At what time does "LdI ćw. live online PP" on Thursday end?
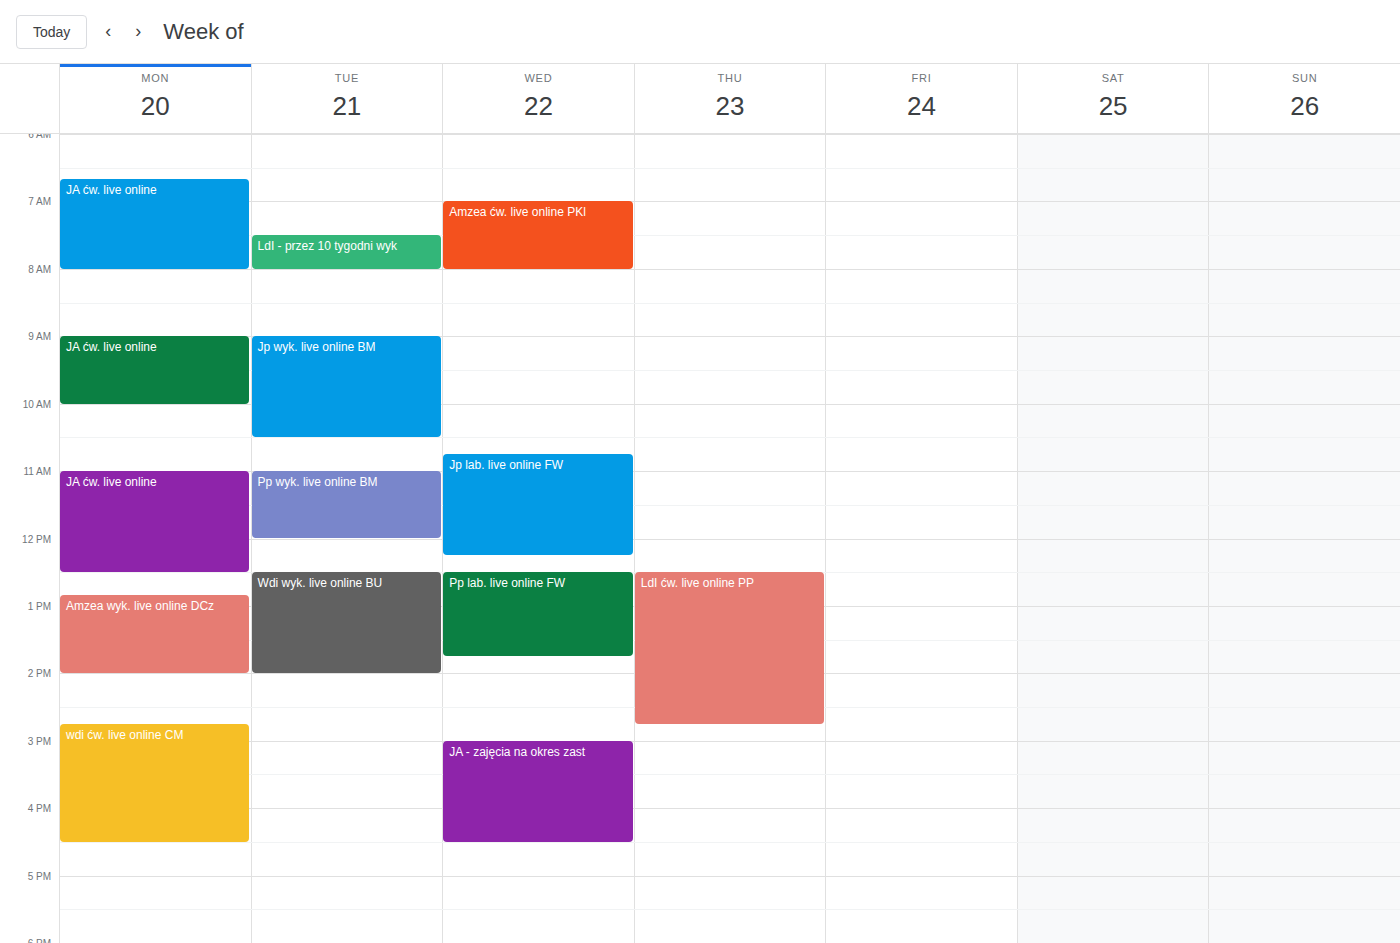
2:45 PM